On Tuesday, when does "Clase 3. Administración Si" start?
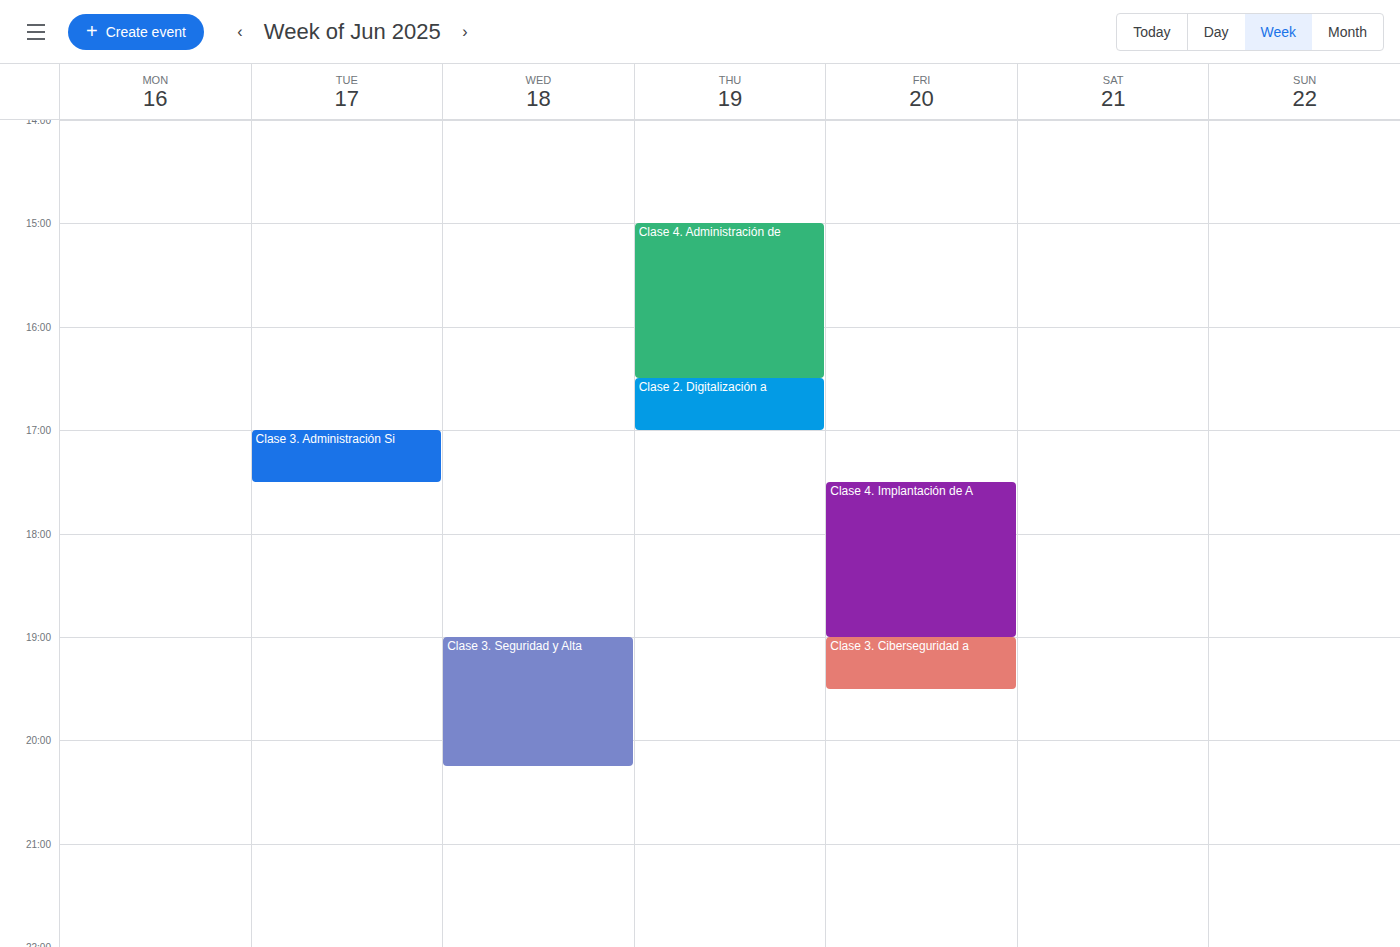
17:00